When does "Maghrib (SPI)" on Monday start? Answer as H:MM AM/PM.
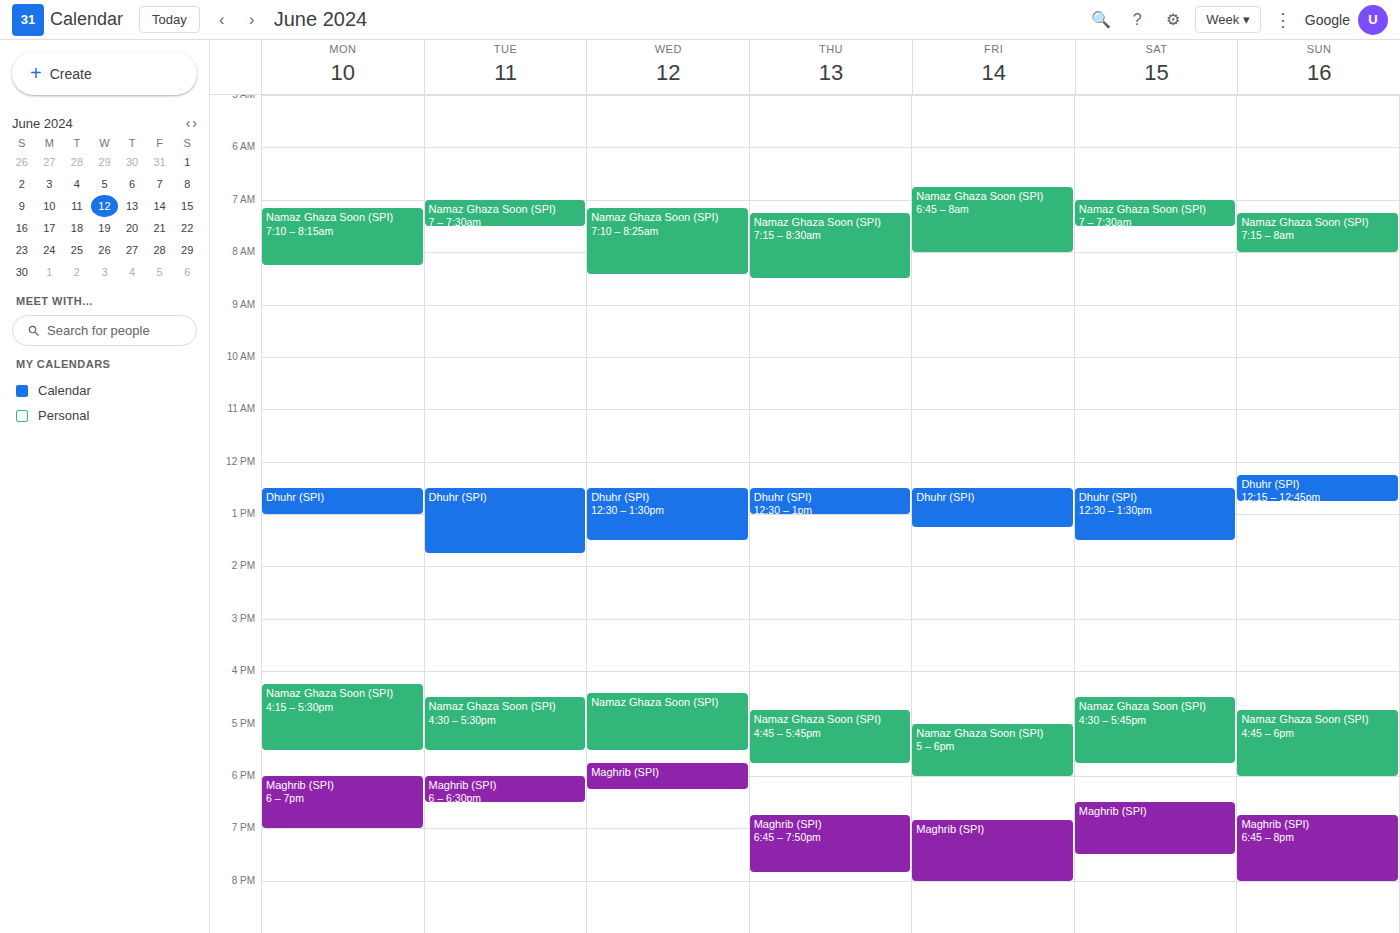
6:00 PM